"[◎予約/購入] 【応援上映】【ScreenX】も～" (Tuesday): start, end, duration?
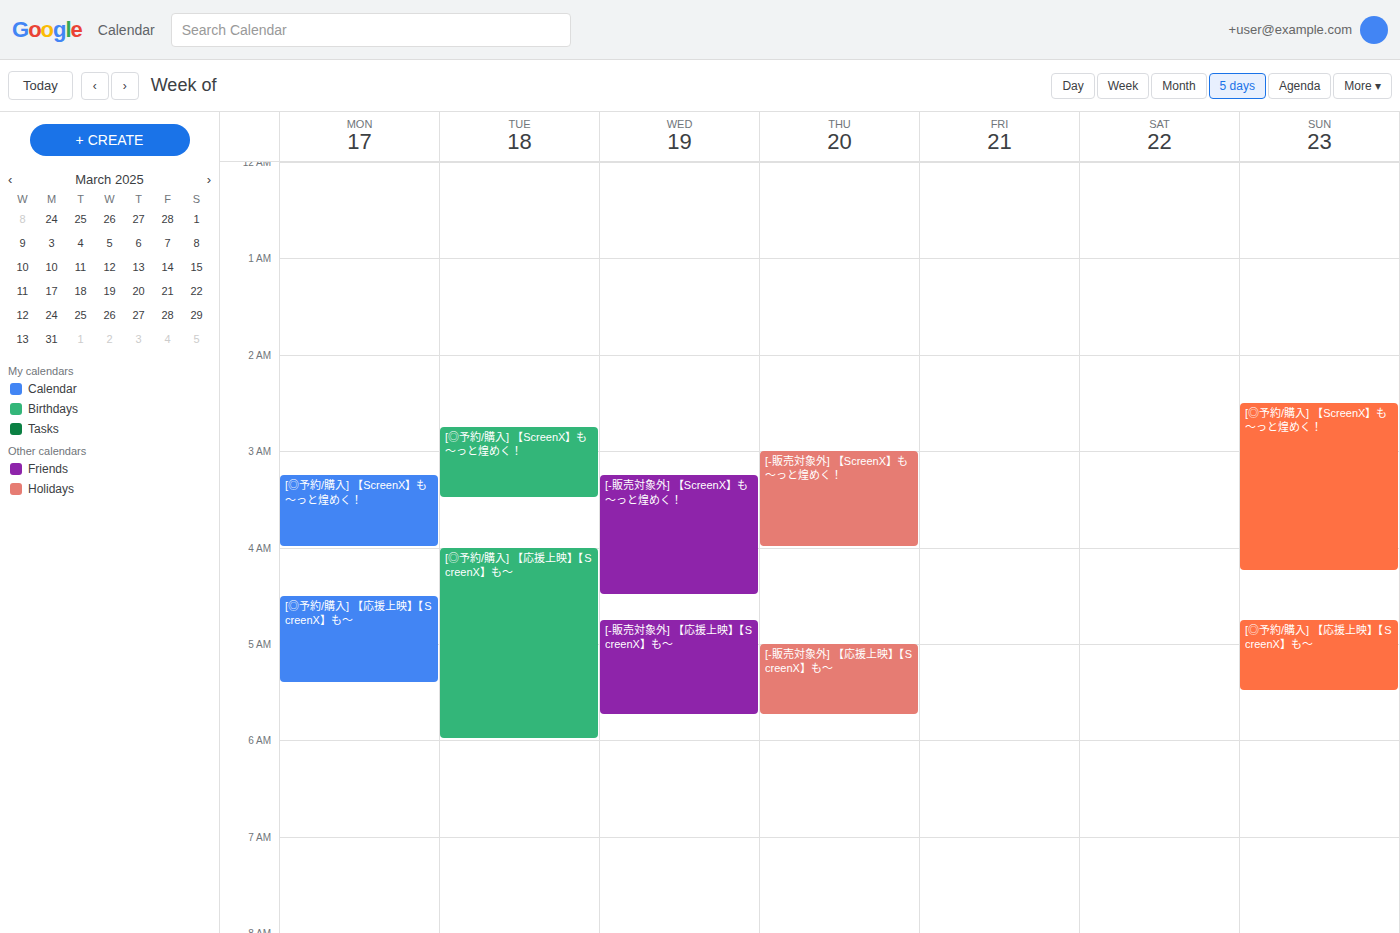
4:00 AM to 6:00 AM, 2 hours